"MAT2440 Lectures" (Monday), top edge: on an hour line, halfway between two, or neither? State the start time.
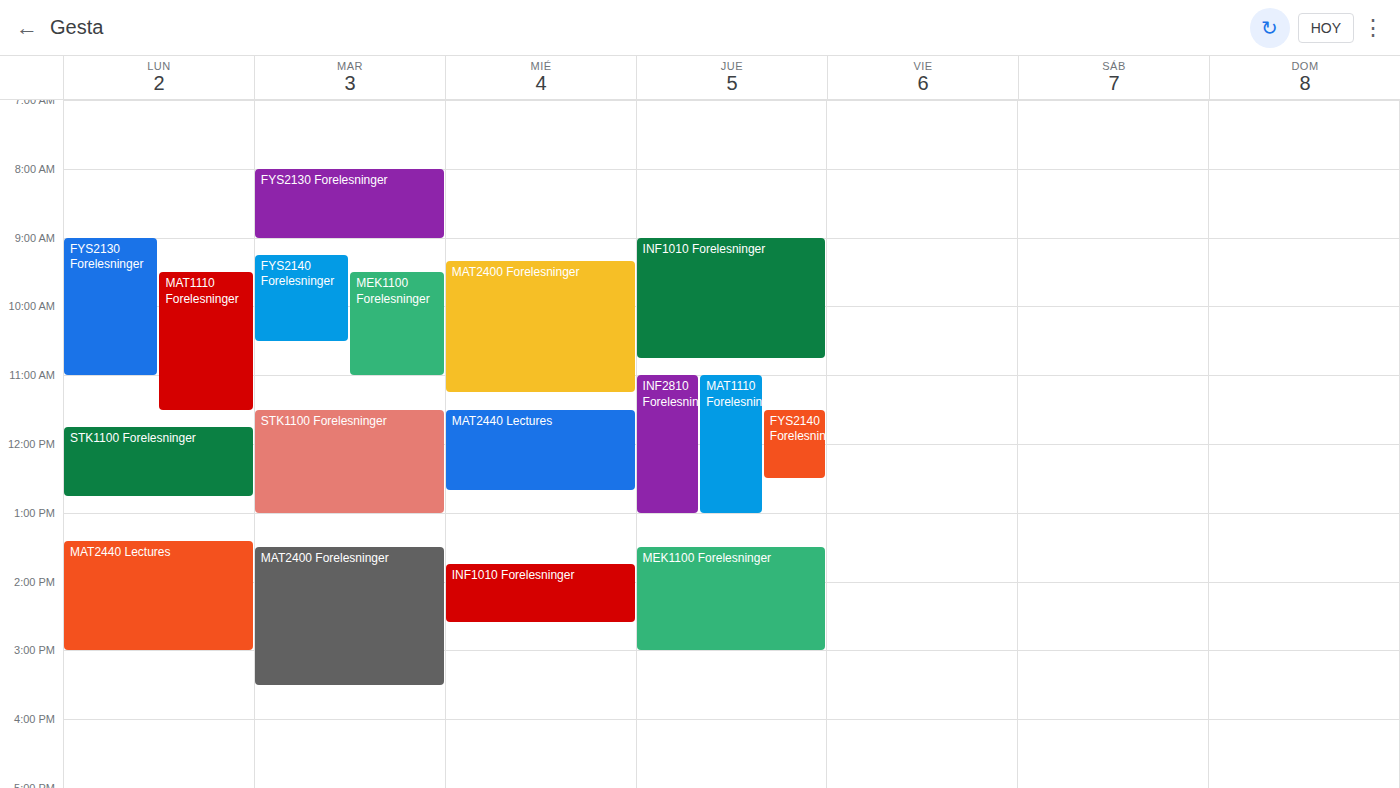
1:25 PM -- neither: 25 minutes below the 1 PM line and 35 minutes above the 2 PM line.